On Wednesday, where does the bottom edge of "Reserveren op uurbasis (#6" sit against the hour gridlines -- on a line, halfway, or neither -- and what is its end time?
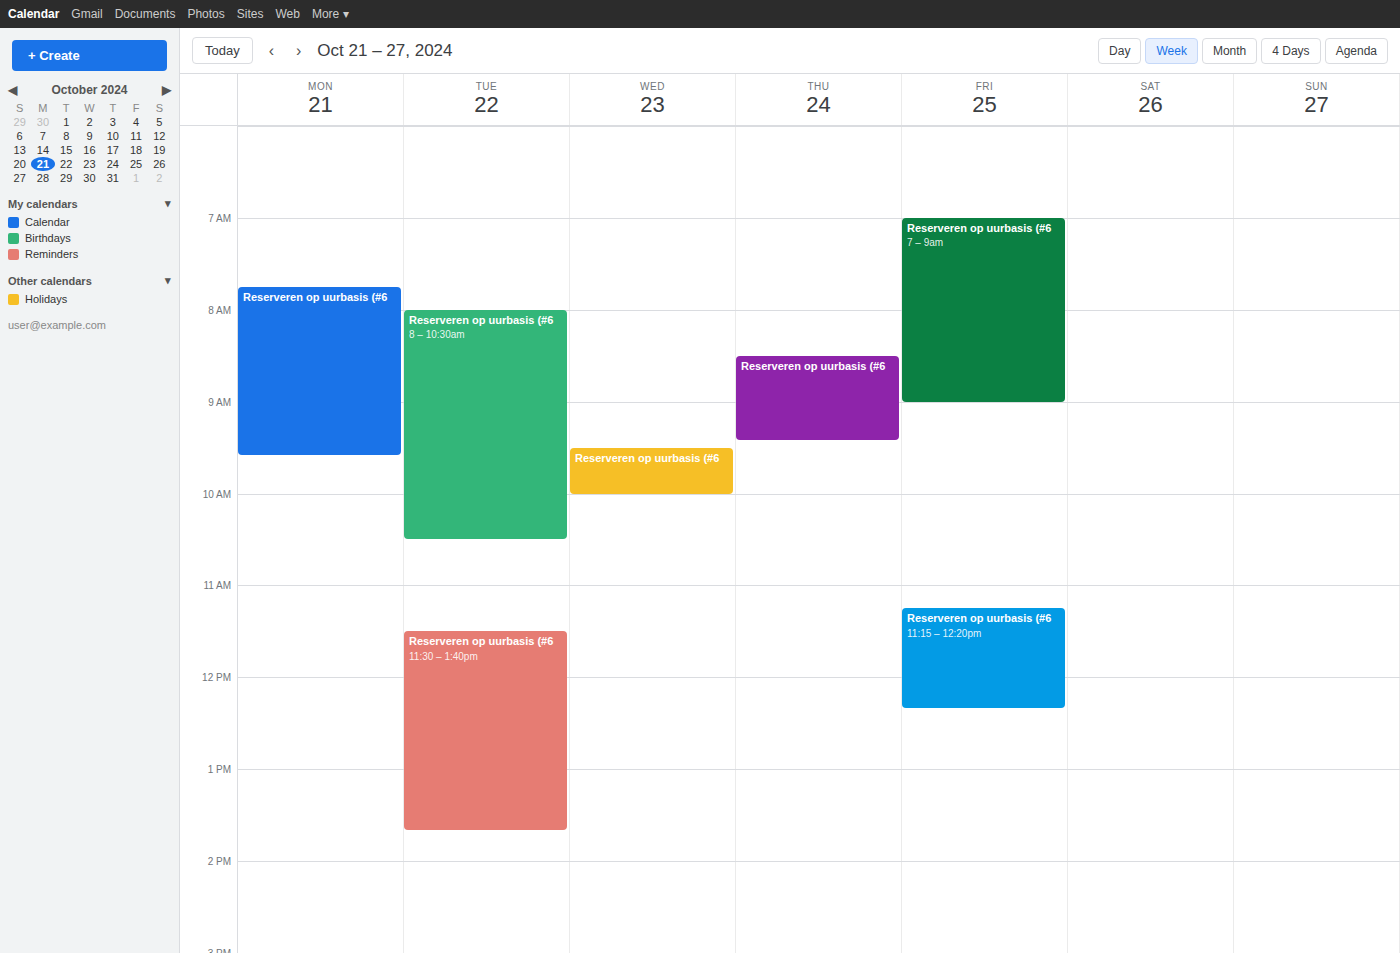
10:00 -- exactly on the 10:00 line.